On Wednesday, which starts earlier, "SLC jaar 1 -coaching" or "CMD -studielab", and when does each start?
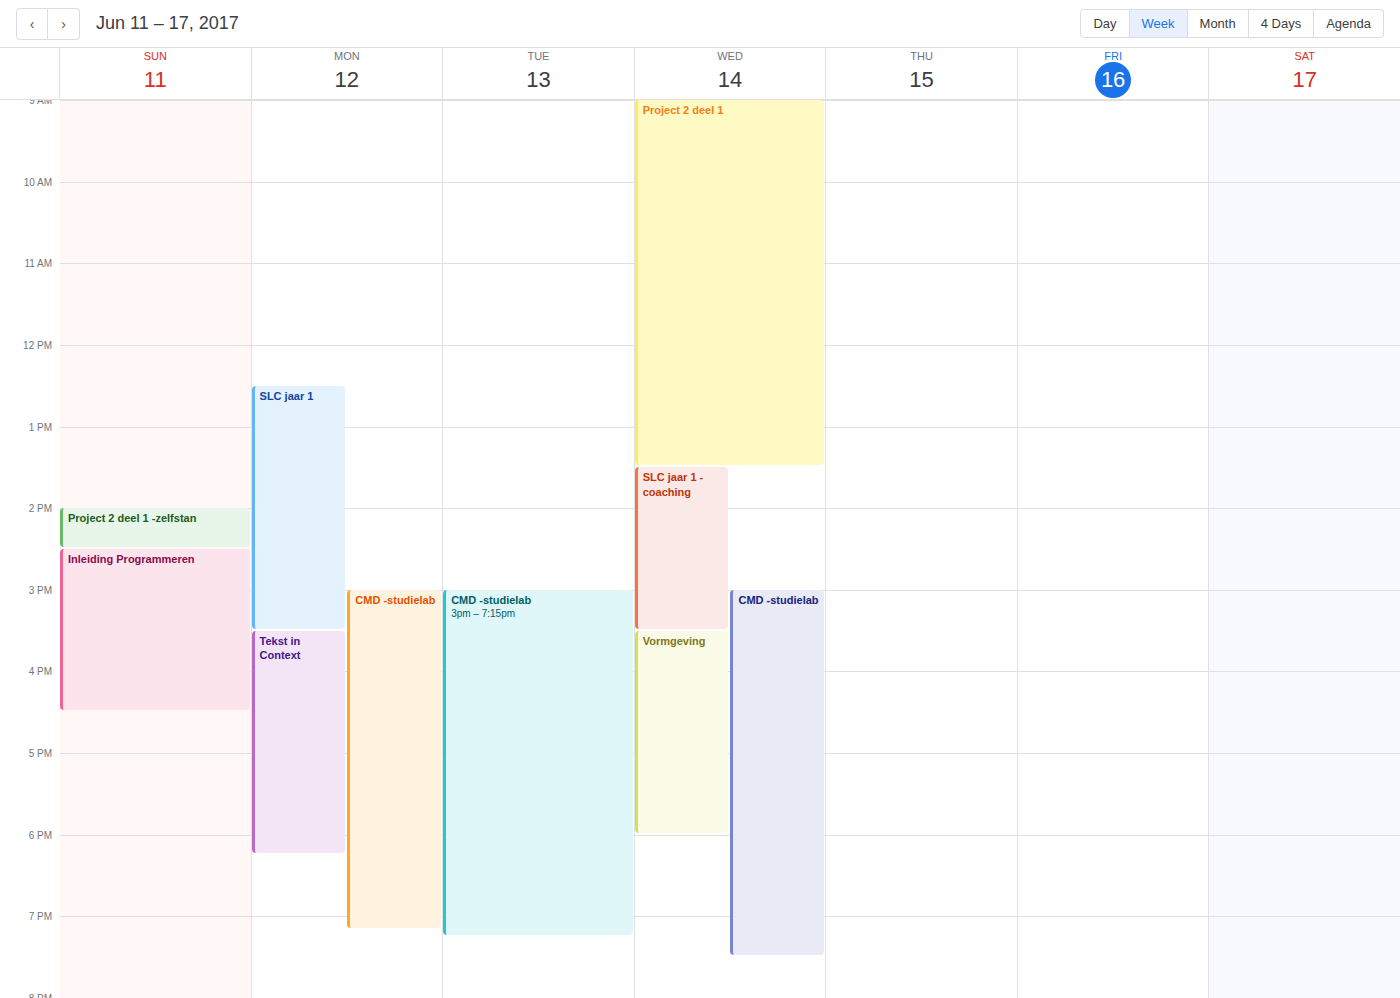
"SLC jaar 1 -coaching" 1:30 PM; "CMD -studielab" 3:00 PM.